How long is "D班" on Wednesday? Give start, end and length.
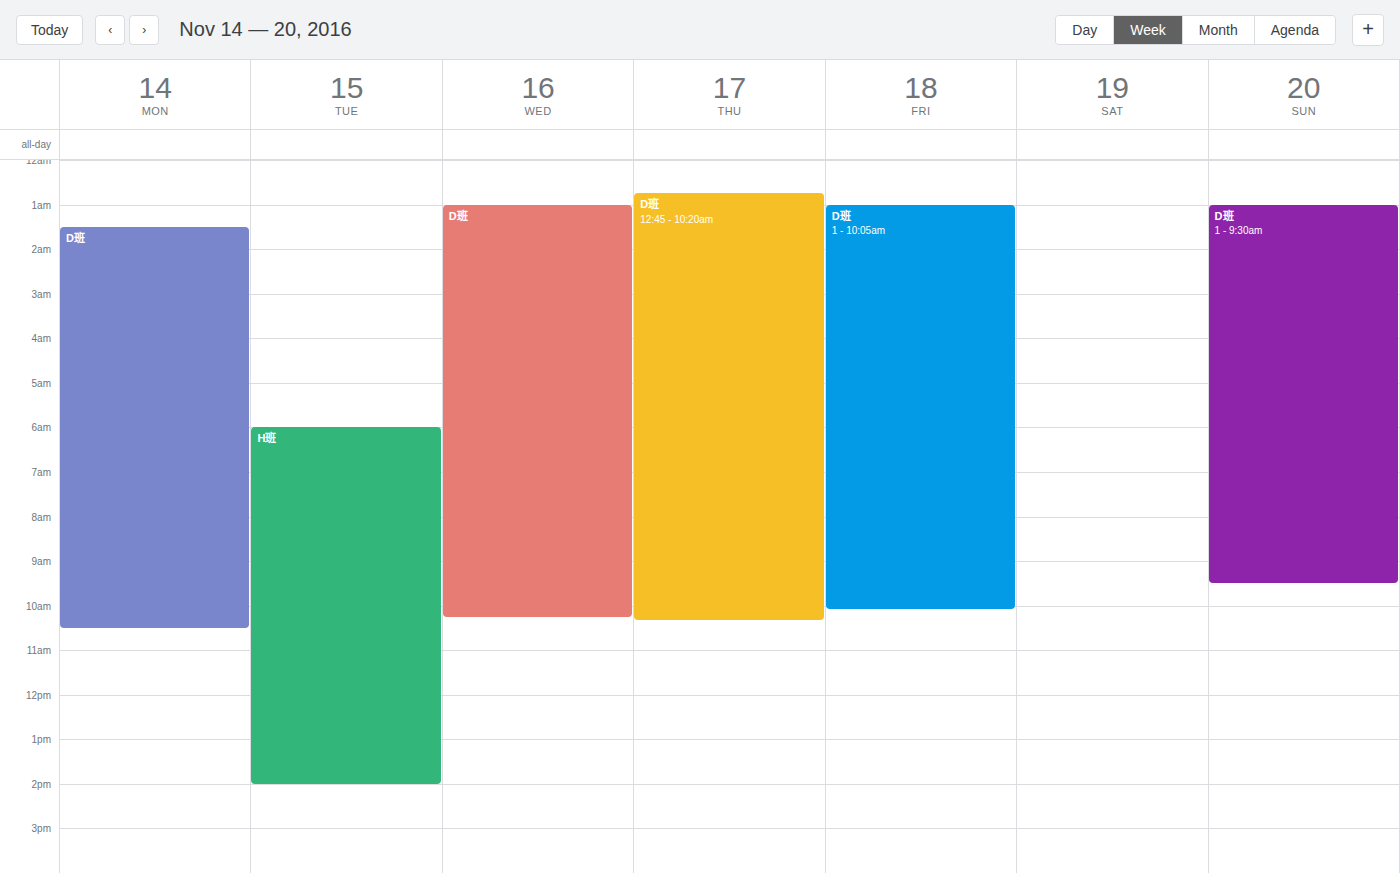
1:00 AM to 10:15 AM, 9 hours 15 minutes